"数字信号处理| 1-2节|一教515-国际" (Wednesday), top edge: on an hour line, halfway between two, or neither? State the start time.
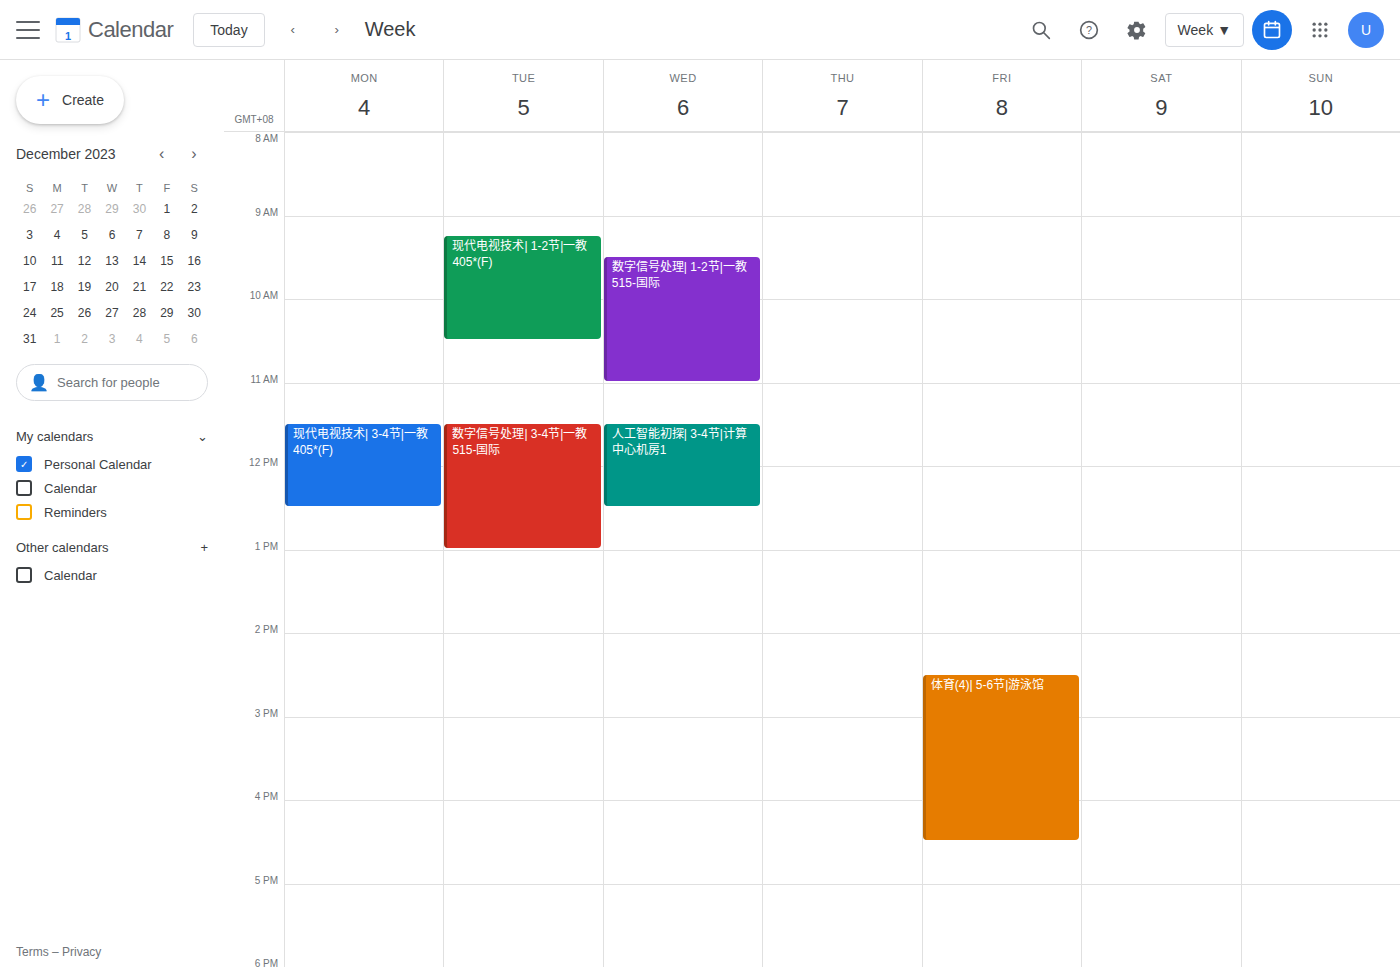
9:30 AM -- halfway between the 9 AM and 10 AM lines.